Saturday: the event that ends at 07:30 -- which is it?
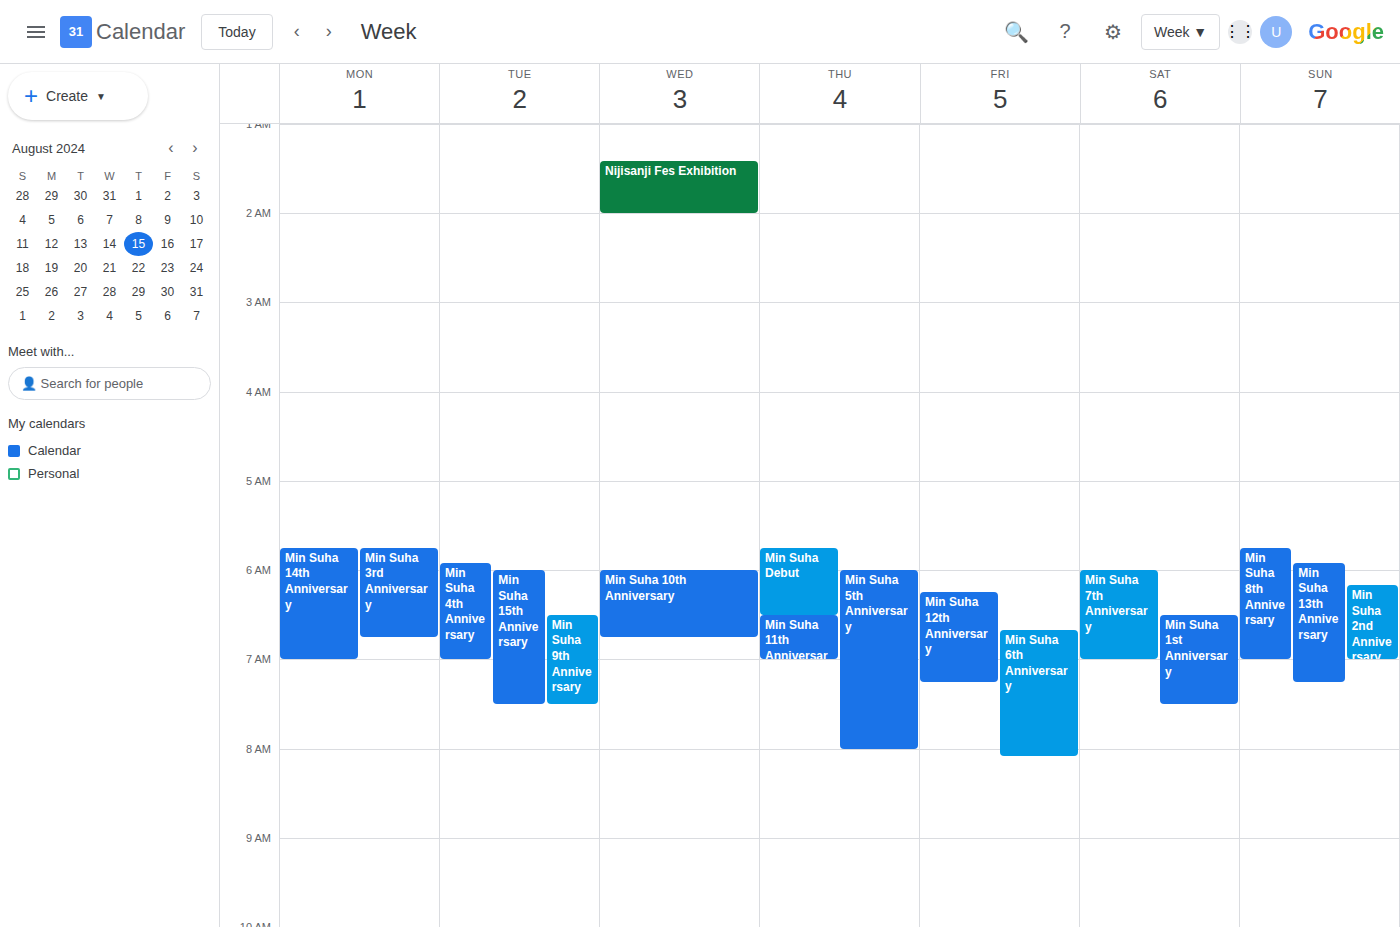
"Min Suha 1st Anniversary"